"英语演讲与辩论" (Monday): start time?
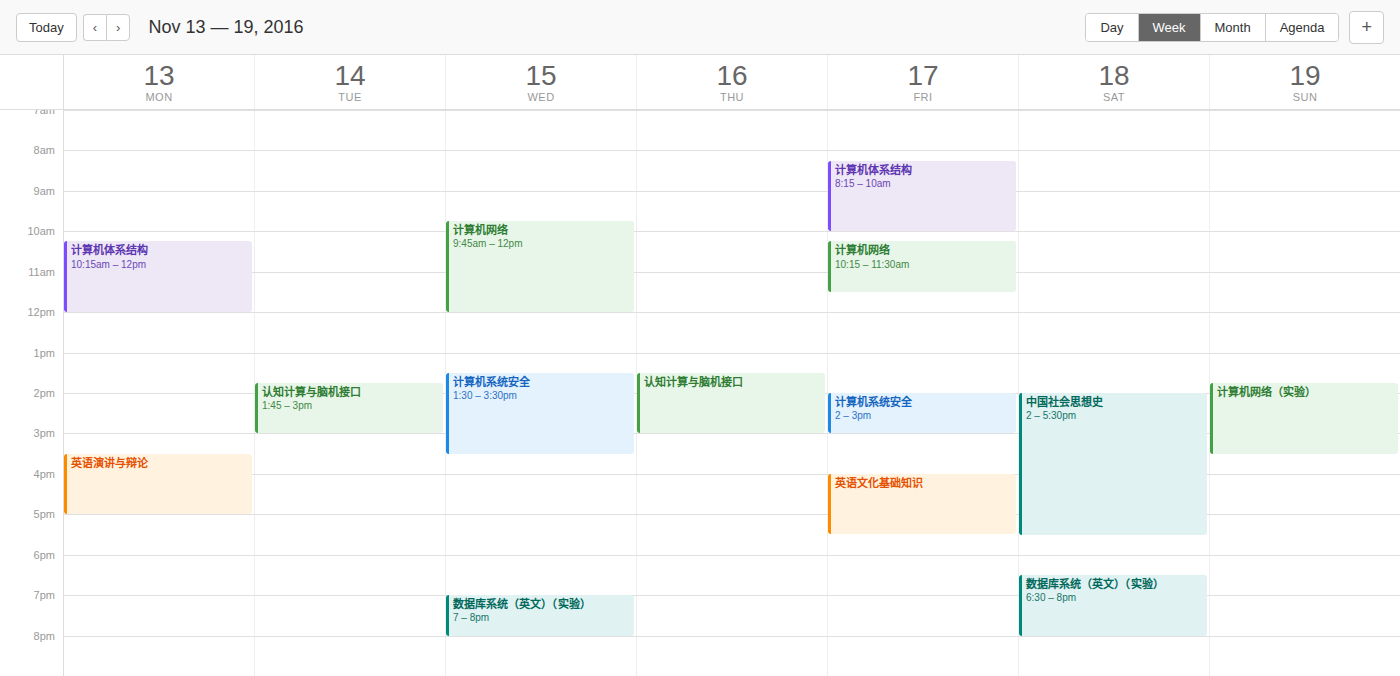
3:30 PM